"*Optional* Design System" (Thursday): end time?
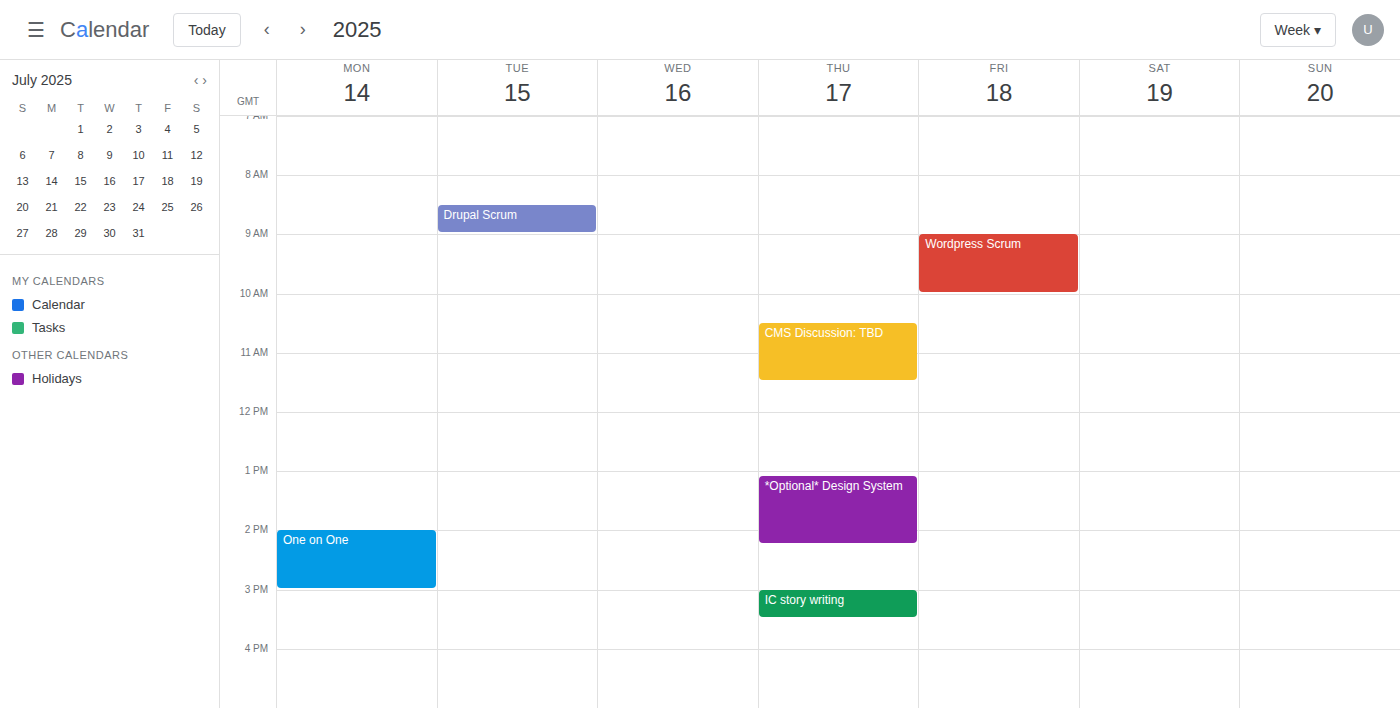
14:15